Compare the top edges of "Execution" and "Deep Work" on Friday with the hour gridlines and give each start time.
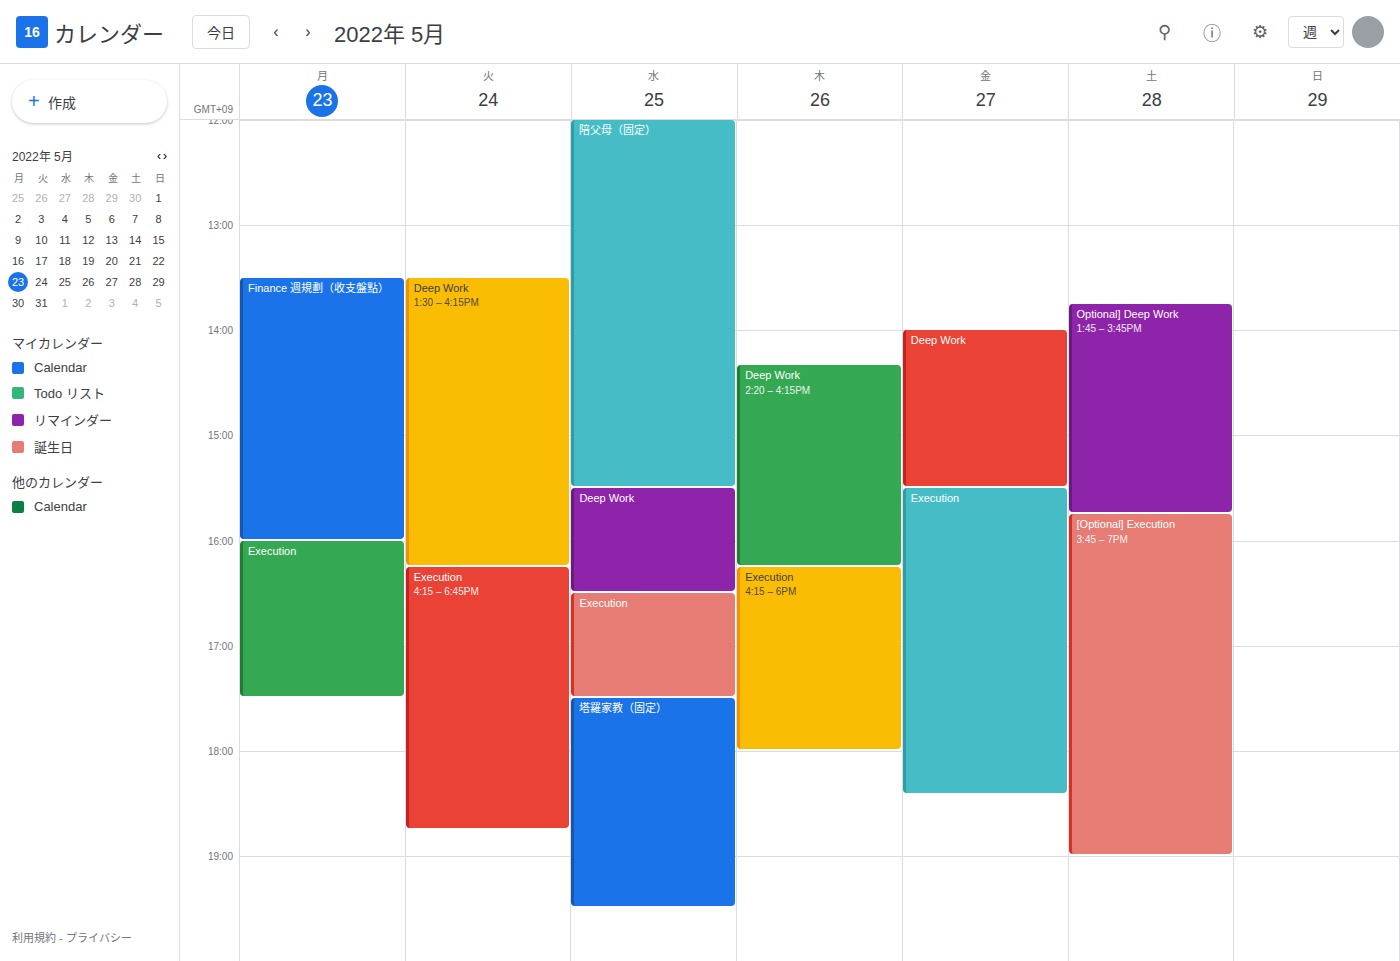
"Execution": 3:30 PM, halfway between the 3 PM and 4 PM lines. "Deep Work": 2:00 PM, exactly on the 2 PM line.